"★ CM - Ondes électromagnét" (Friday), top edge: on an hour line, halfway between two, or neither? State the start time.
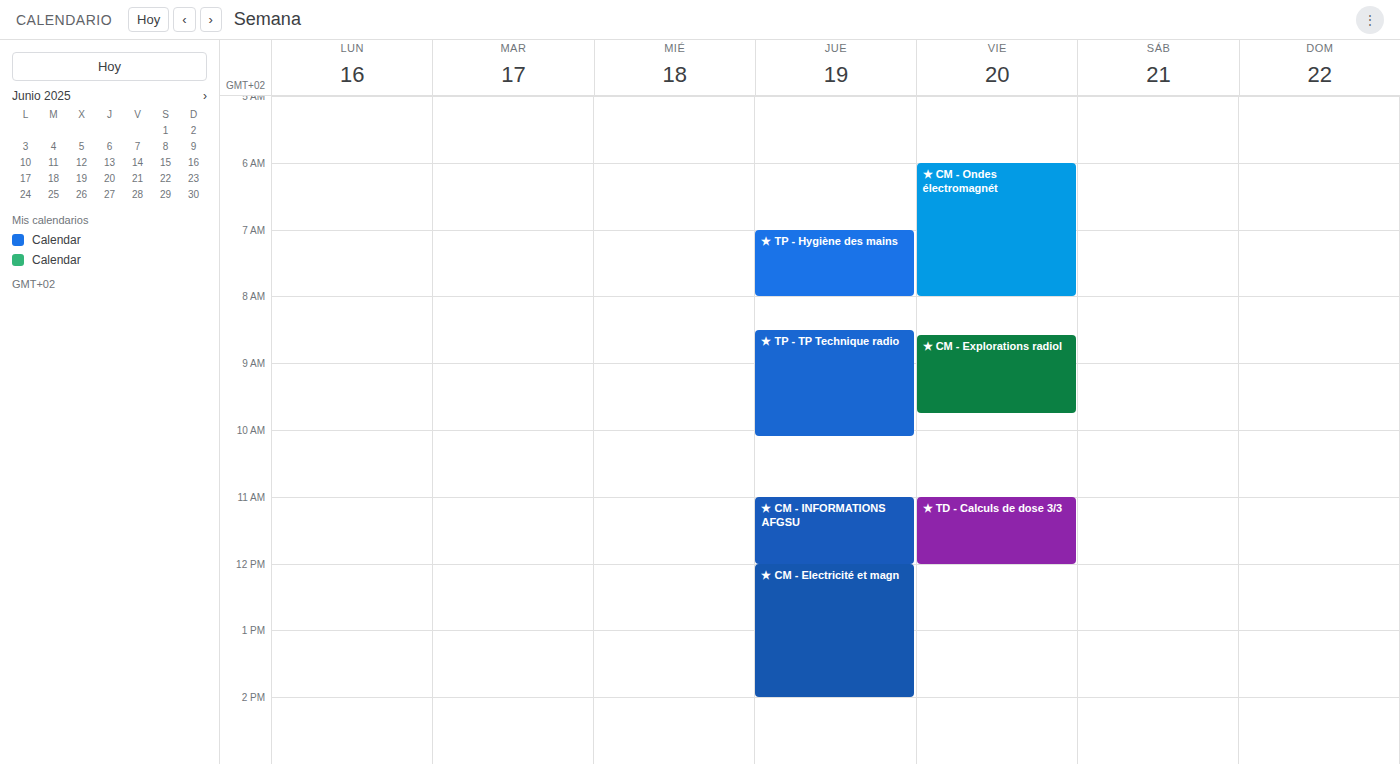
6:00 AM -- exactly on the 6 AM line.